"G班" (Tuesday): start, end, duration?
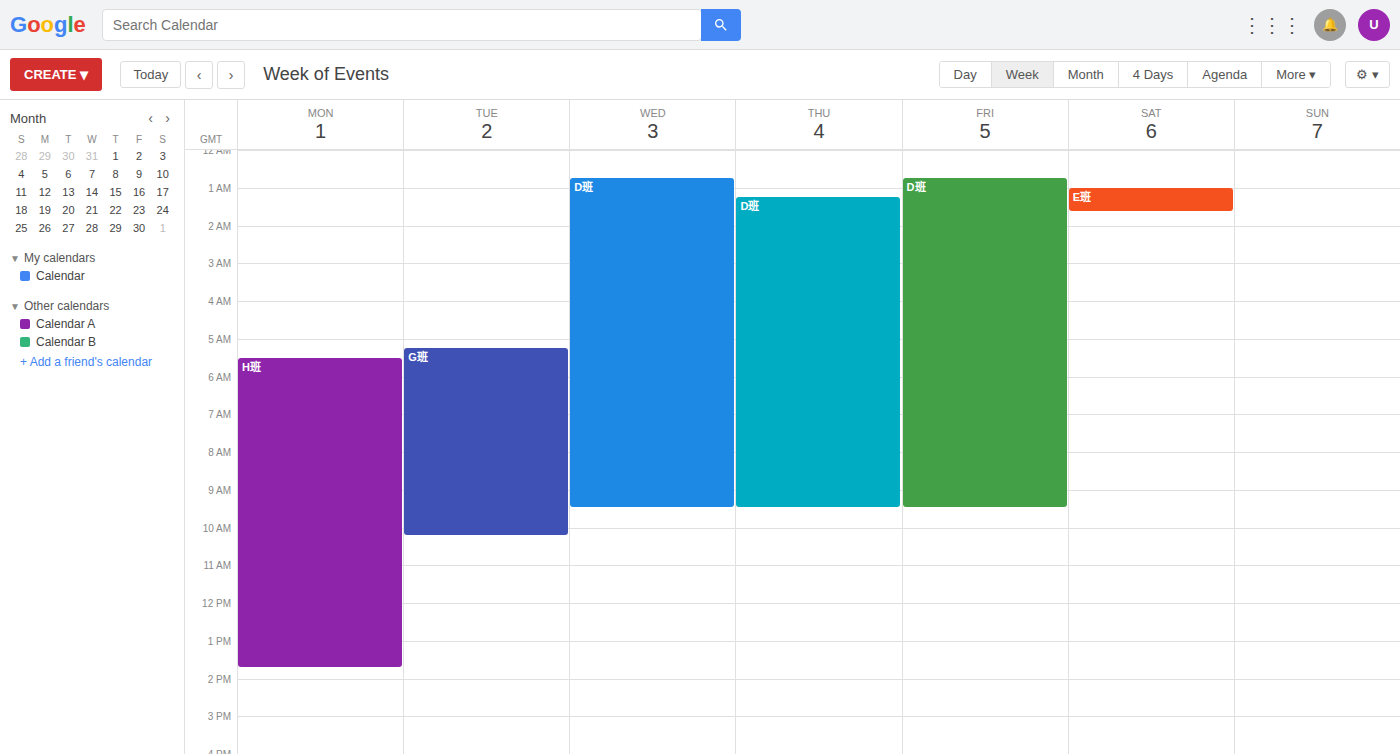
05:15 to 10:15, 5 hours